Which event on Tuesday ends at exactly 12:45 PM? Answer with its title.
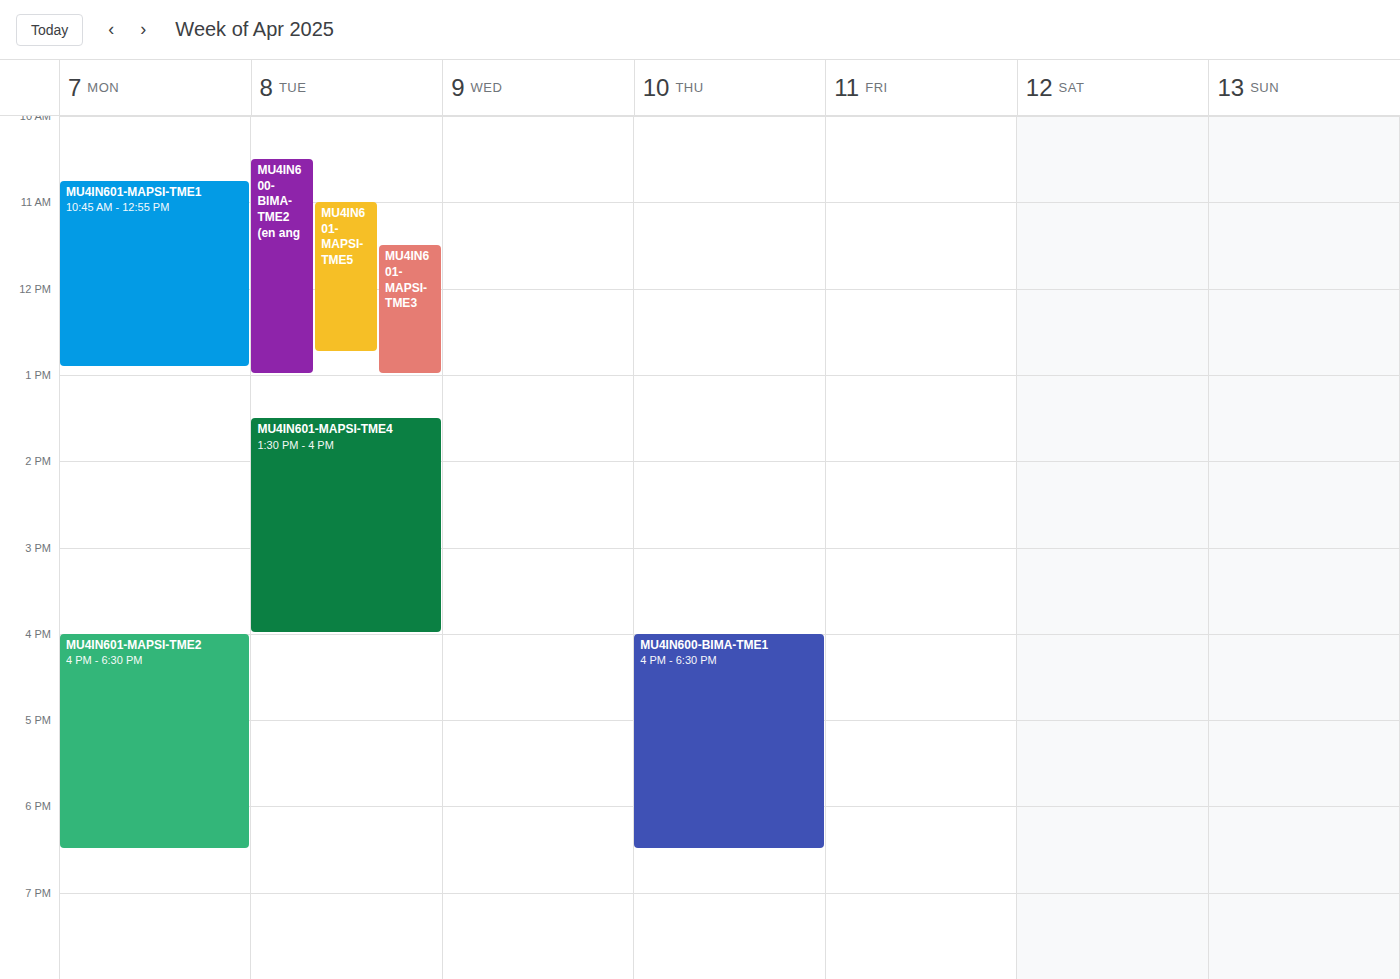
"MU4IN601-MAPSI-TME5"